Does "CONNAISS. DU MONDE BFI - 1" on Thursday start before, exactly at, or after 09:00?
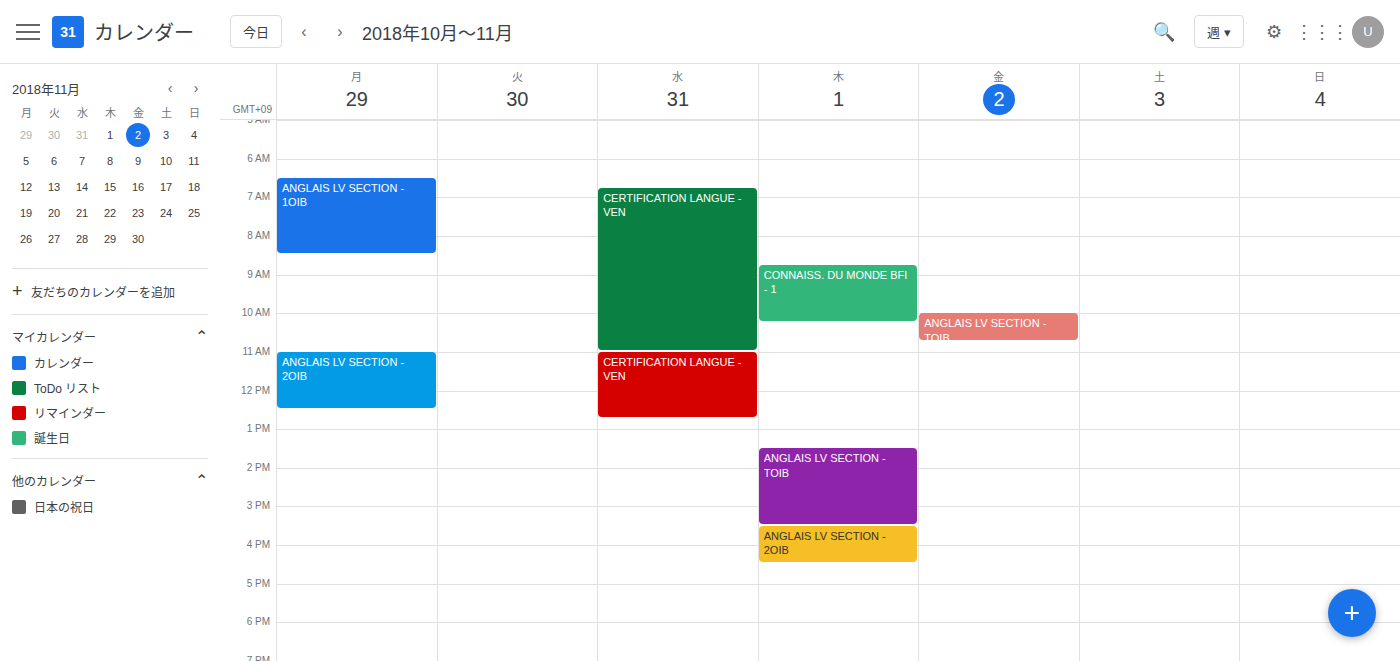
08:45 -- before 09:00, 15 minutes above the 09:00 line.